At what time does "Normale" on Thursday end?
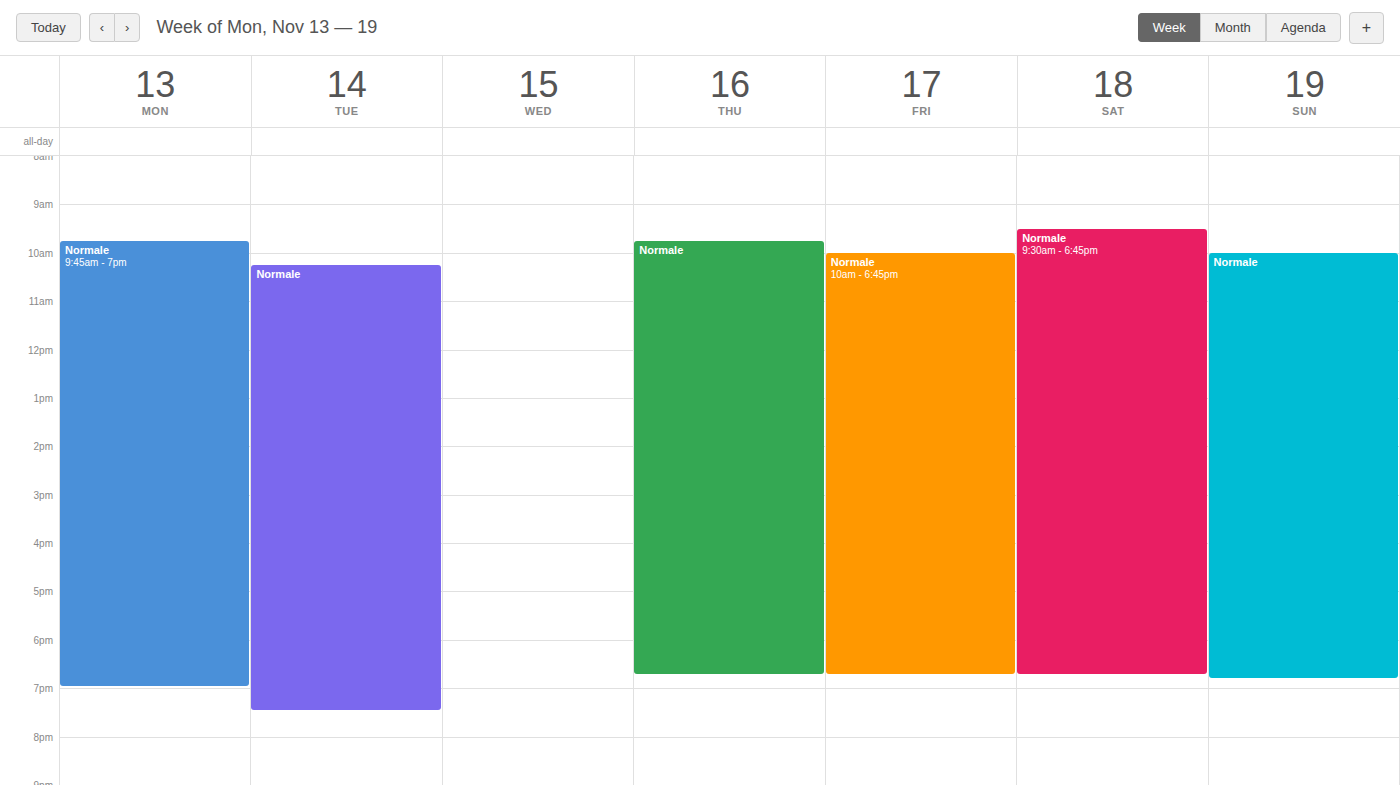
6:45 PM